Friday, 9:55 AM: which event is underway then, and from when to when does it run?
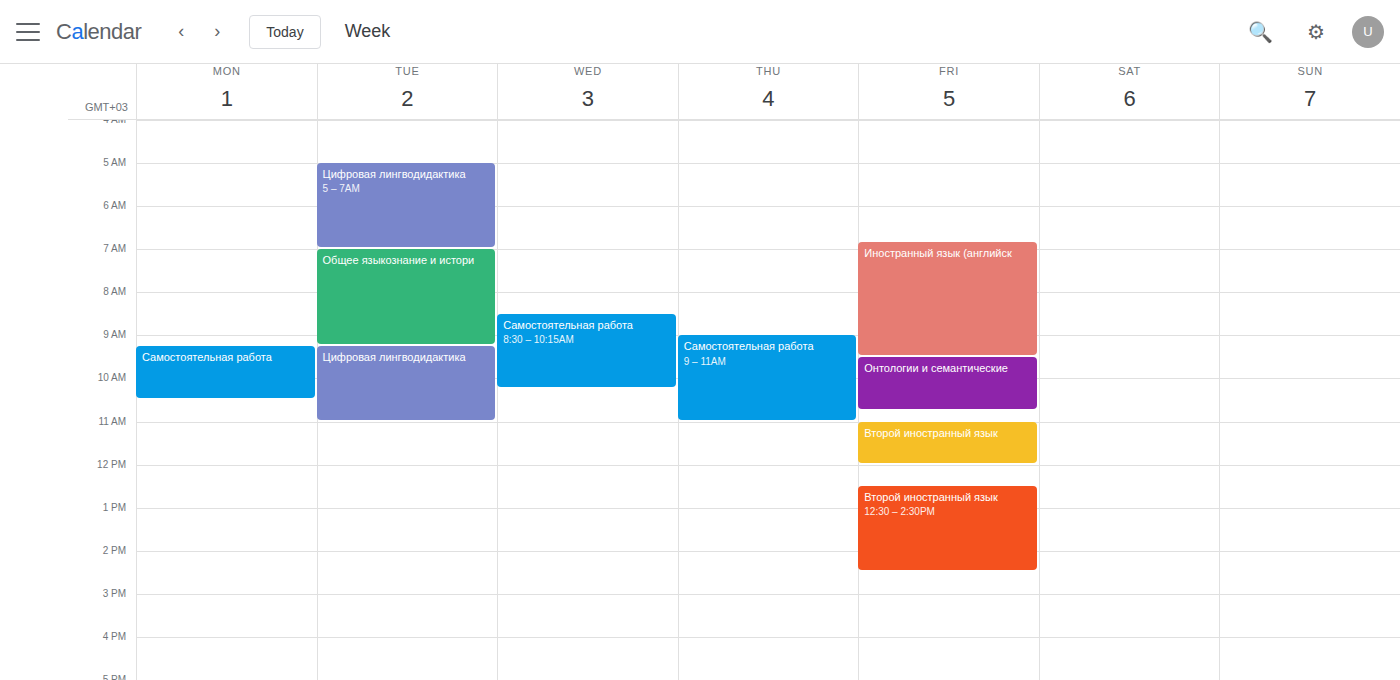
"Онтологии и семантические", 9:30 AM to 10:45 AM